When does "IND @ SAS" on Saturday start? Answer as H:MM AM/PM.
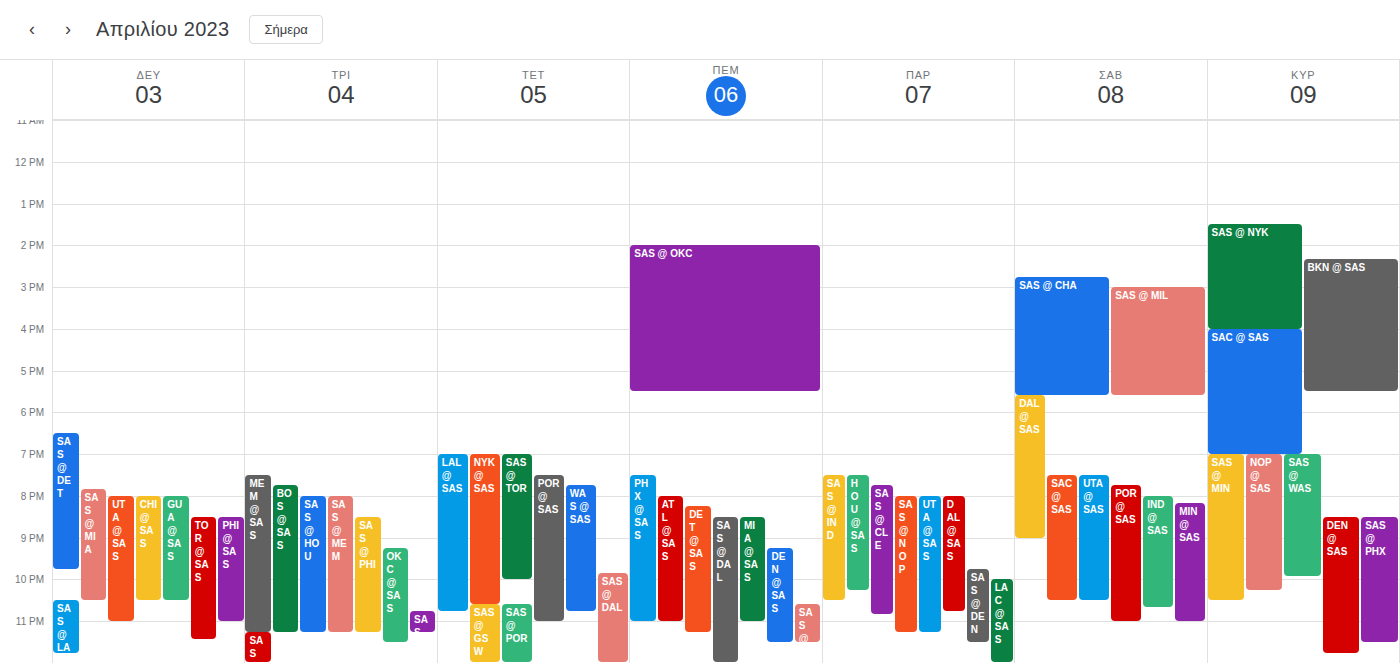
8:00 PM